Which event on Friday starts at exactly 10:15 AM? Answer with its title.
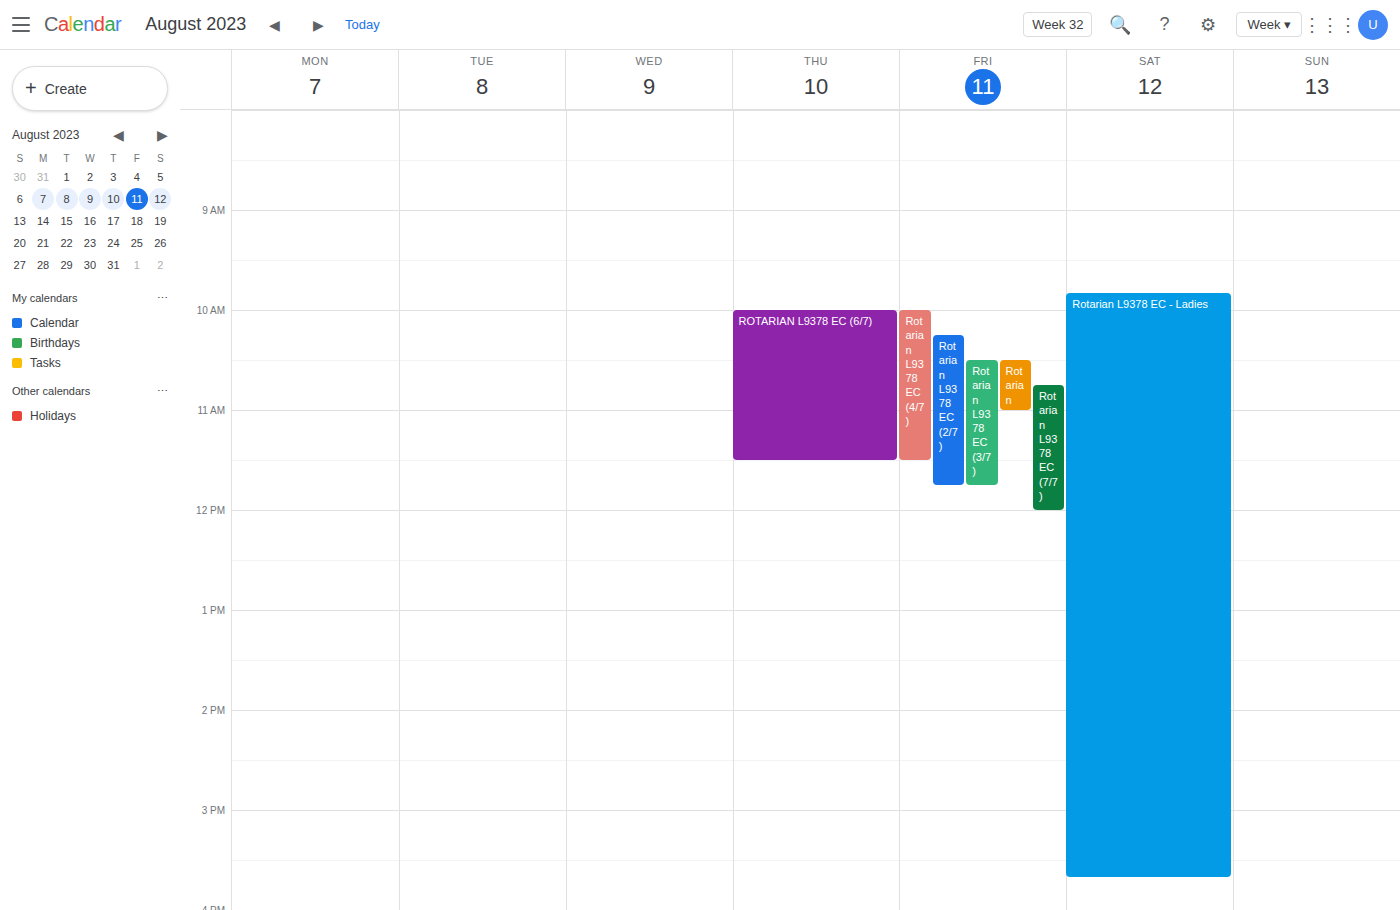
"Rotarian L9378 EC (2/7)"